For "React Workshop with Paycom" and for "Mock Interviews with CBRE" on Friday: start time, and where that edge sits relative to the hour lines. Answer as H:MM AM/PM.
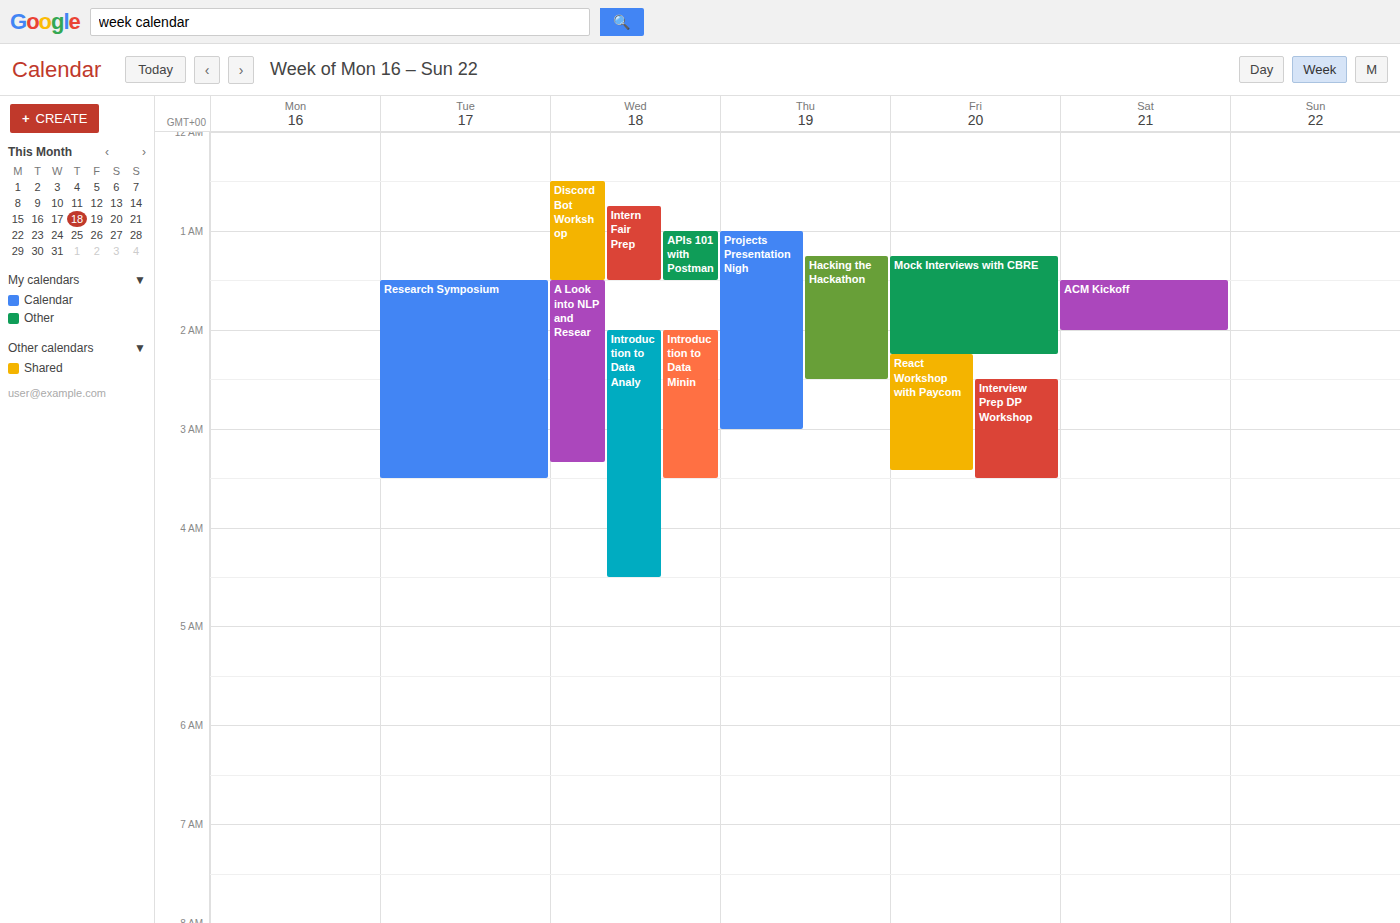
"React Workshop with Paycom": 2:15 AM, neither: a quarter of the way from the 2 AM line to the 3 AM line. "Mock Interviews with CBRE": 1:15 AM, neither: a quarter of the way from the 1 AM line to the 2 AM line.